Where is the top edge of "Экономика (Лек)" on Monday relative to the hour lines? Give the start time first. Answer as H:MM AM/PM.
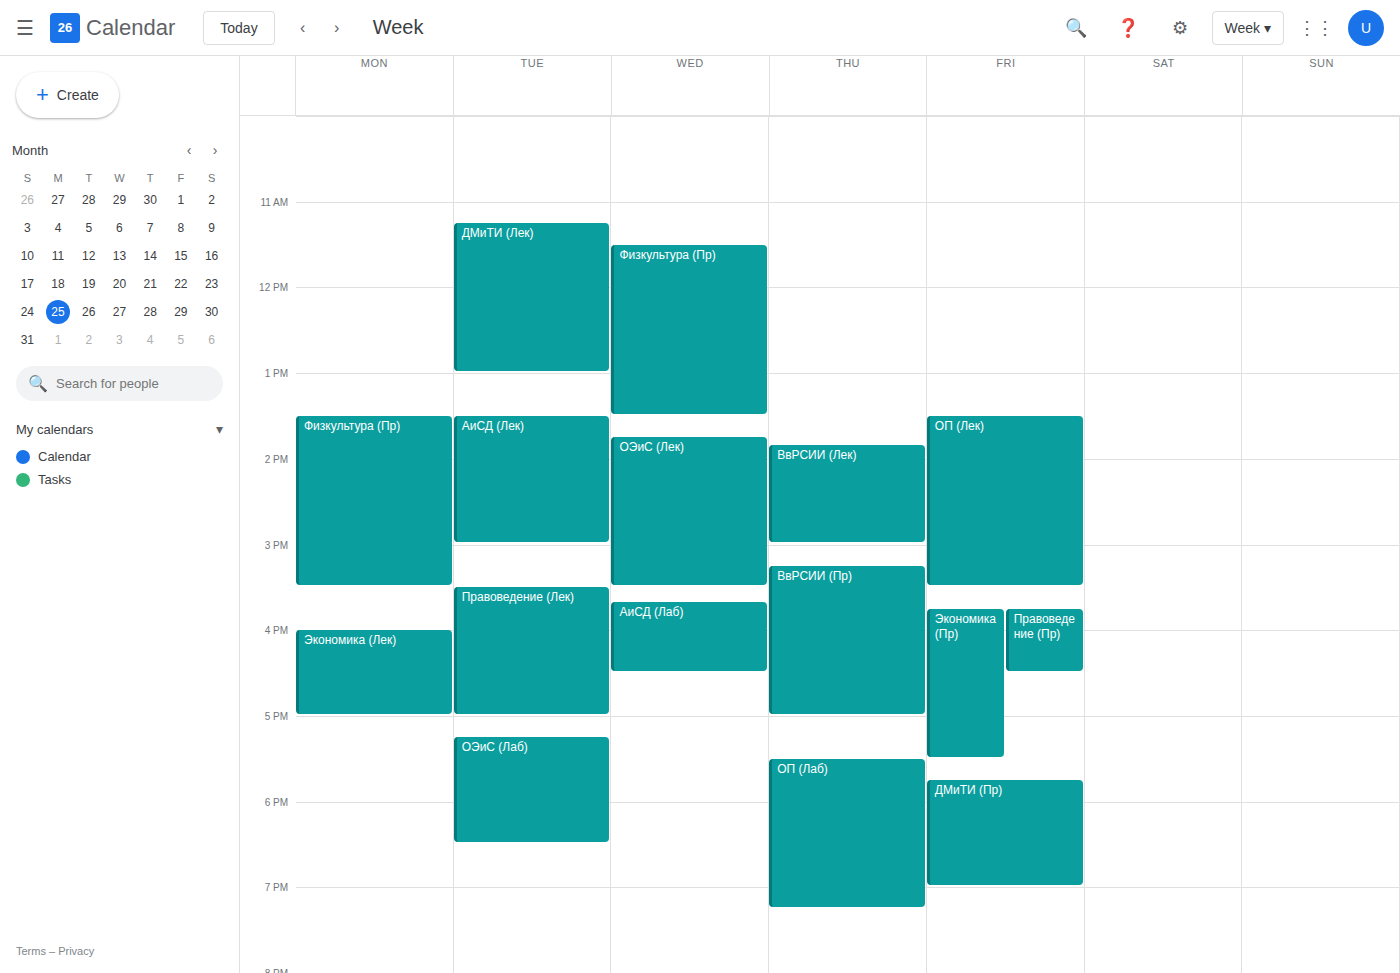
4:00 PM -- exactly on the 4 PM line.